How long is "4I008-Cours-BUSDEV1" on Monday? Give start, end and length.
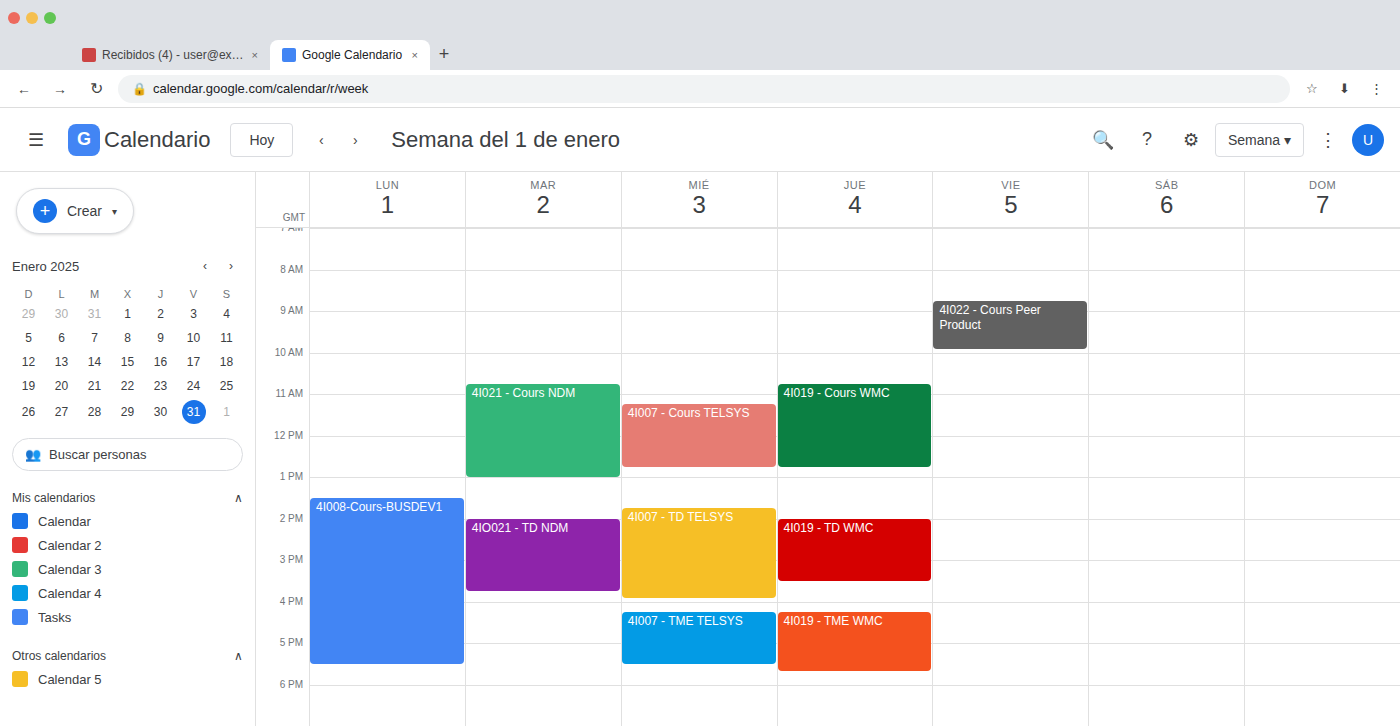
1:30 PM to 5:30 PM, 4 hours